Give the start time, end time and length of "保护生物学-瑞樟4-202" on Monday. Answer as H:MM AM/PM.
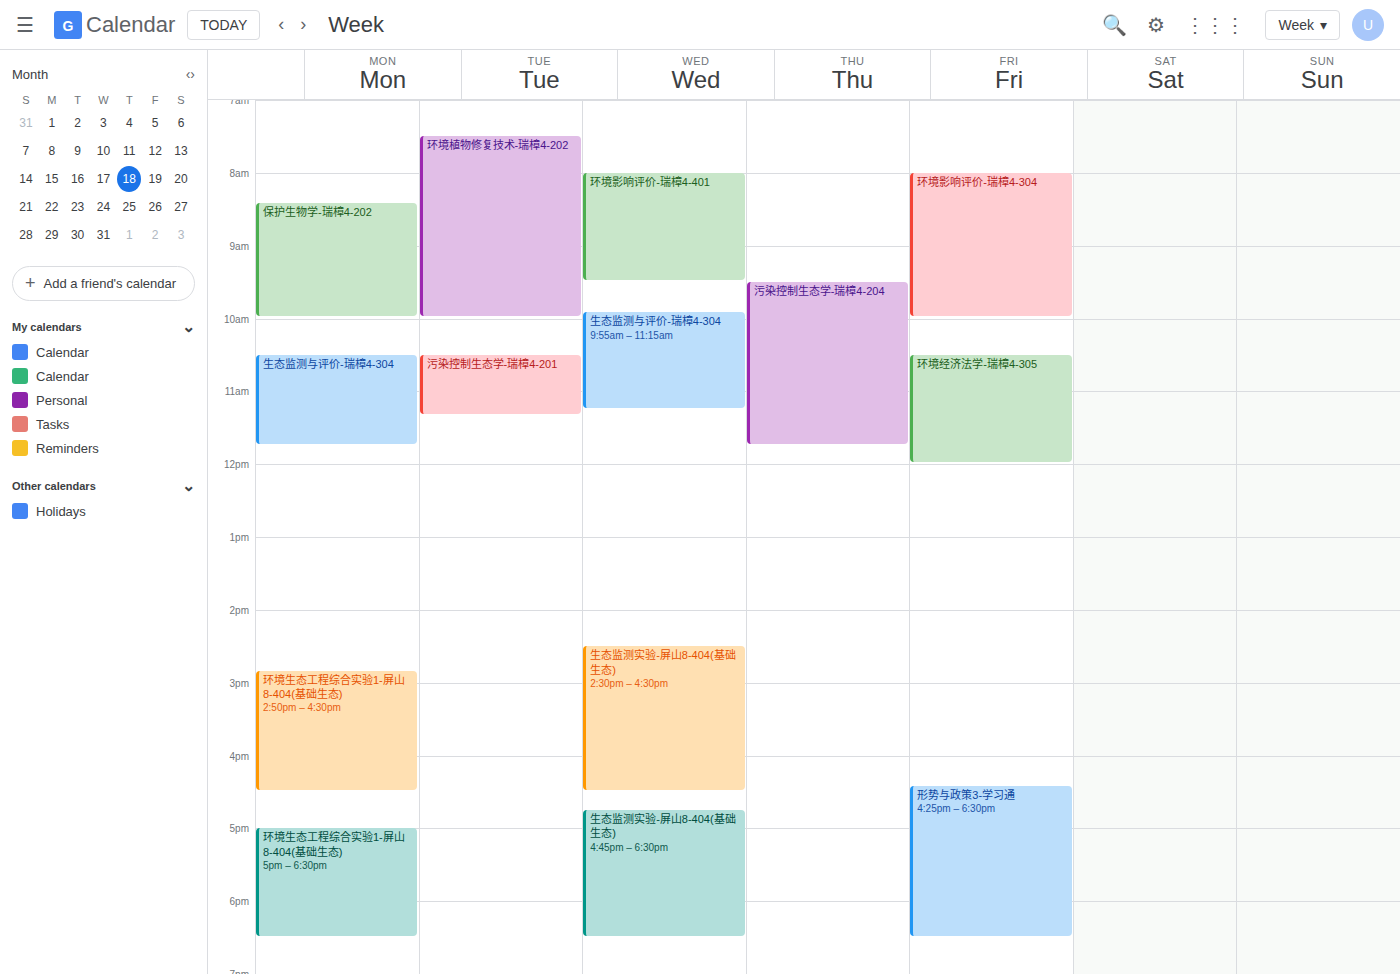
8:25 AM to 10:00 AM, 1 hour 35 minutes